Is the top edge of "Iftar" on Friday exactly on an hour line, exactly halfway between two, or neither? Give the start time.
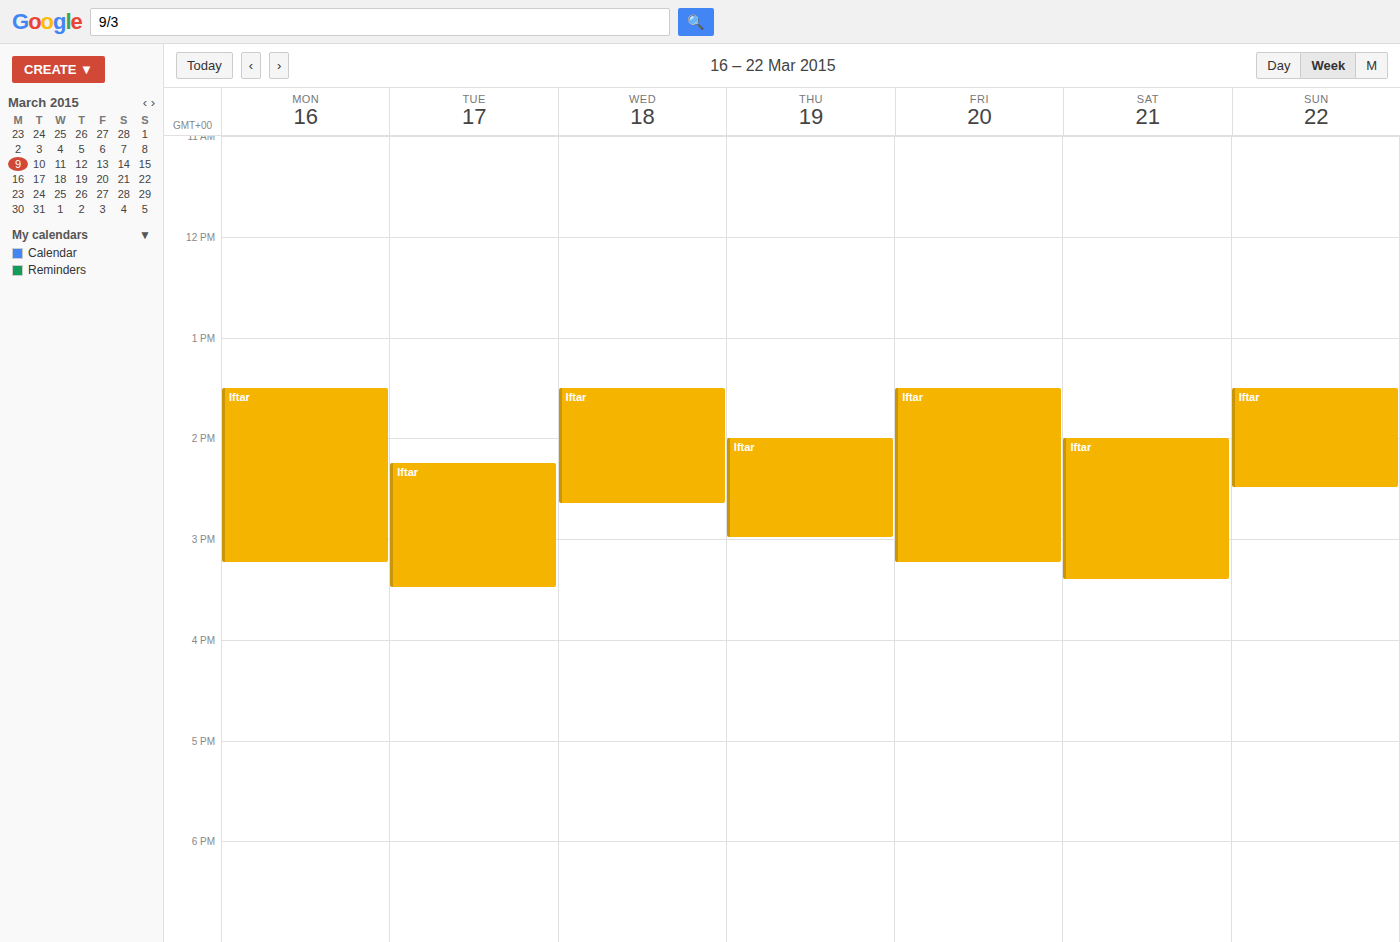
13:30 -- halfway between the 13:00 and 14:00 lines.